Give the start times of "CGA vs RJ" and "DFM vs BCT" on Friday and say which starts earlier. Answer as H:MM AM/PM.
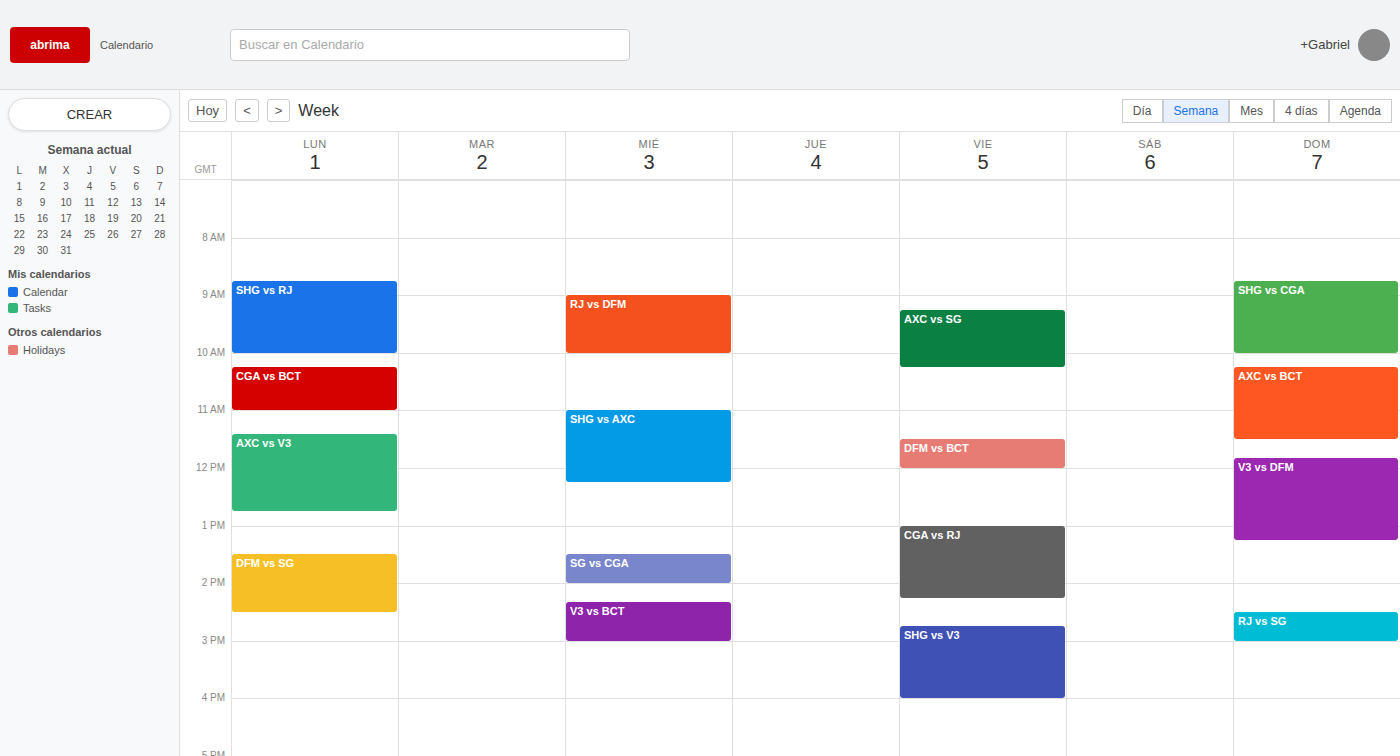
"DFM vs BCT" 11:30 AM; "CGA vs RJ" 1:00 PM.